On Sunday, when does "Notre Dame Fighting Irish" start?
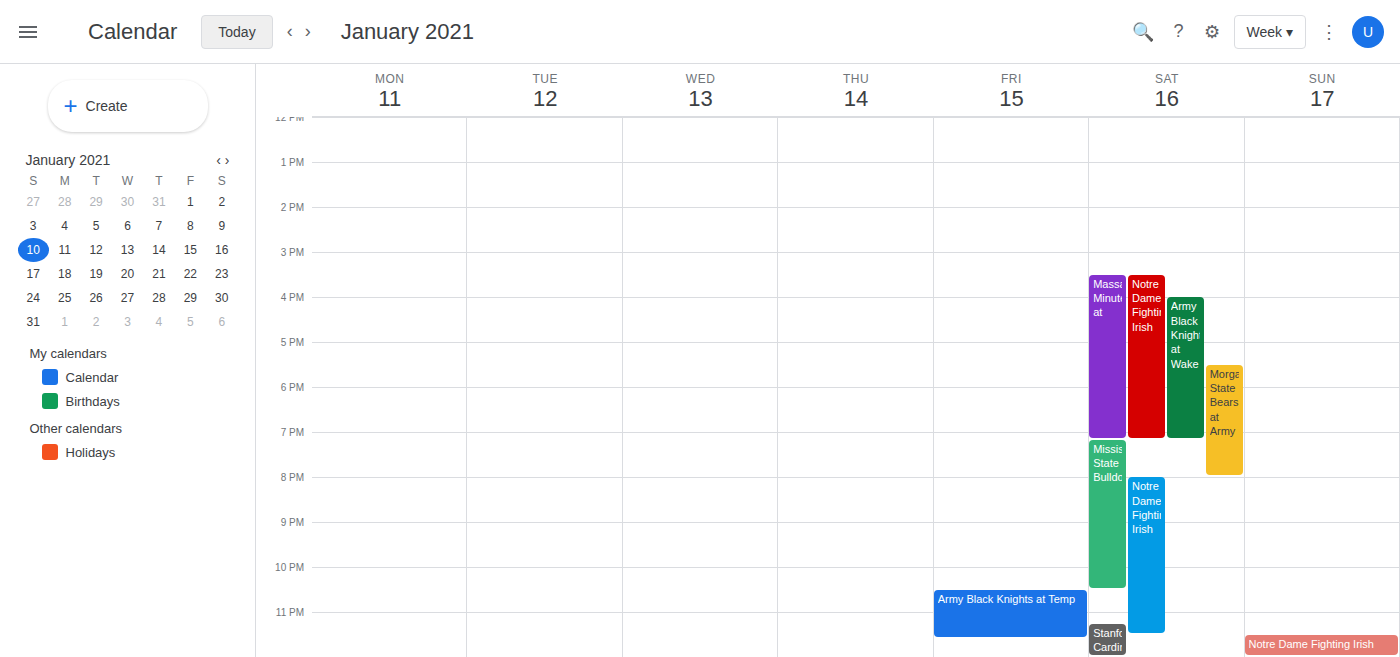
11:30 PM